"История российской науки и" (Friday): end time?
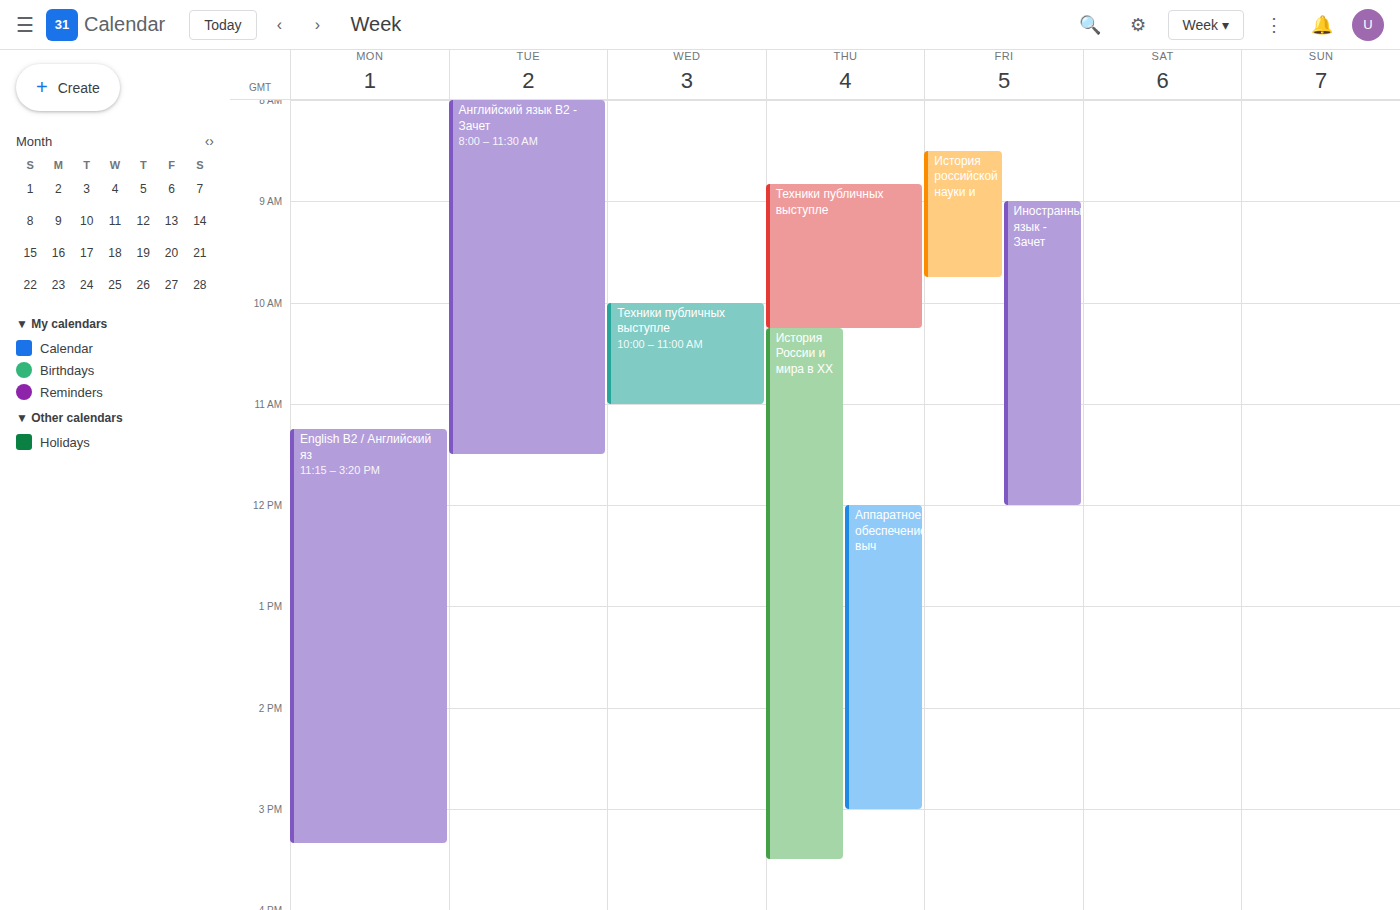
9:45 AM